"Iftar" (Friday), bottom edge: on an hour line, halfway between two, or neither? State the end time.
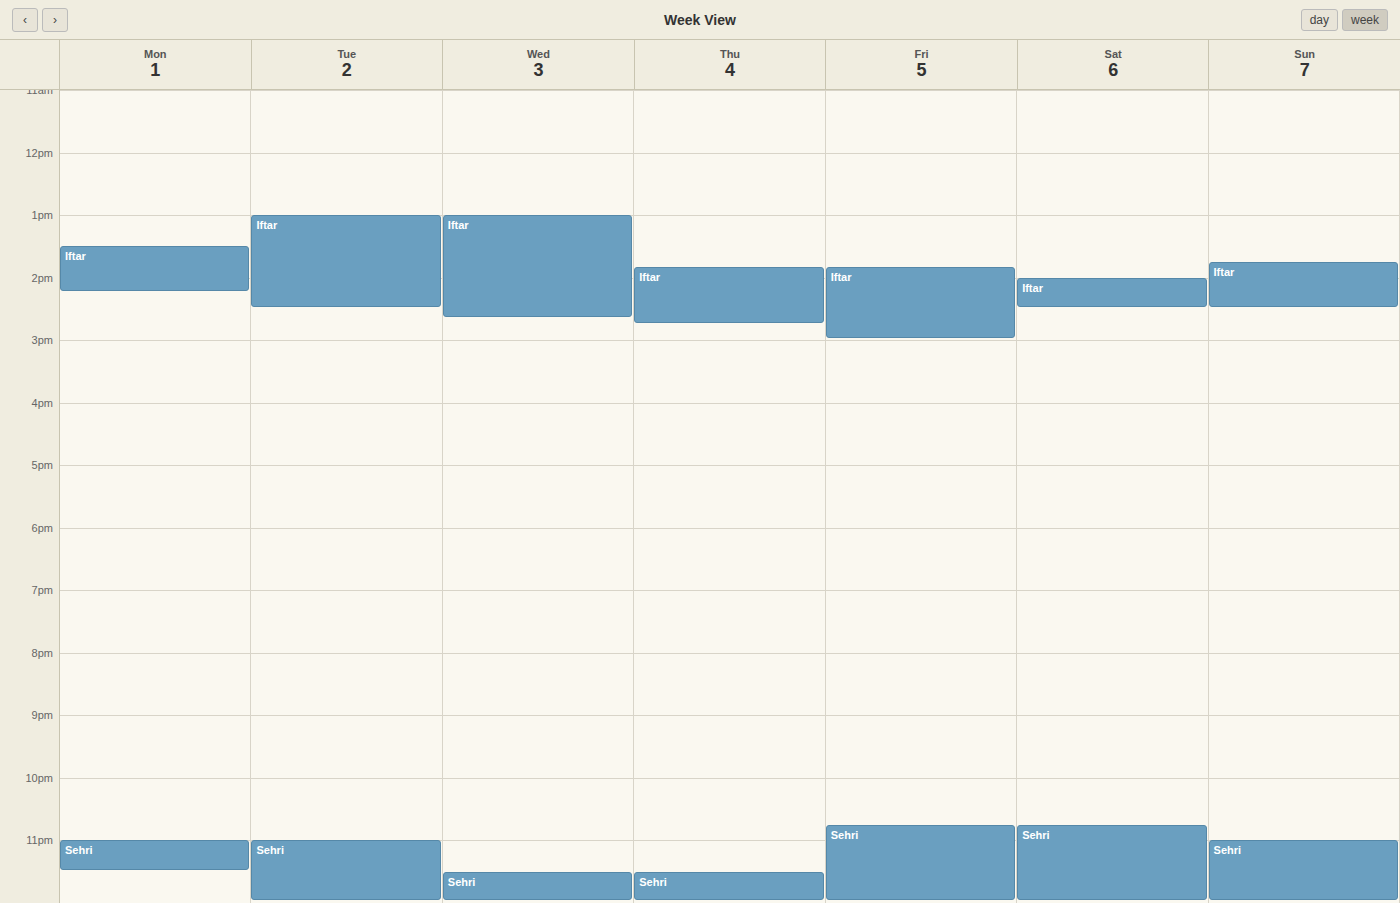
3:00 PM -- exactly on the 3 PM line.